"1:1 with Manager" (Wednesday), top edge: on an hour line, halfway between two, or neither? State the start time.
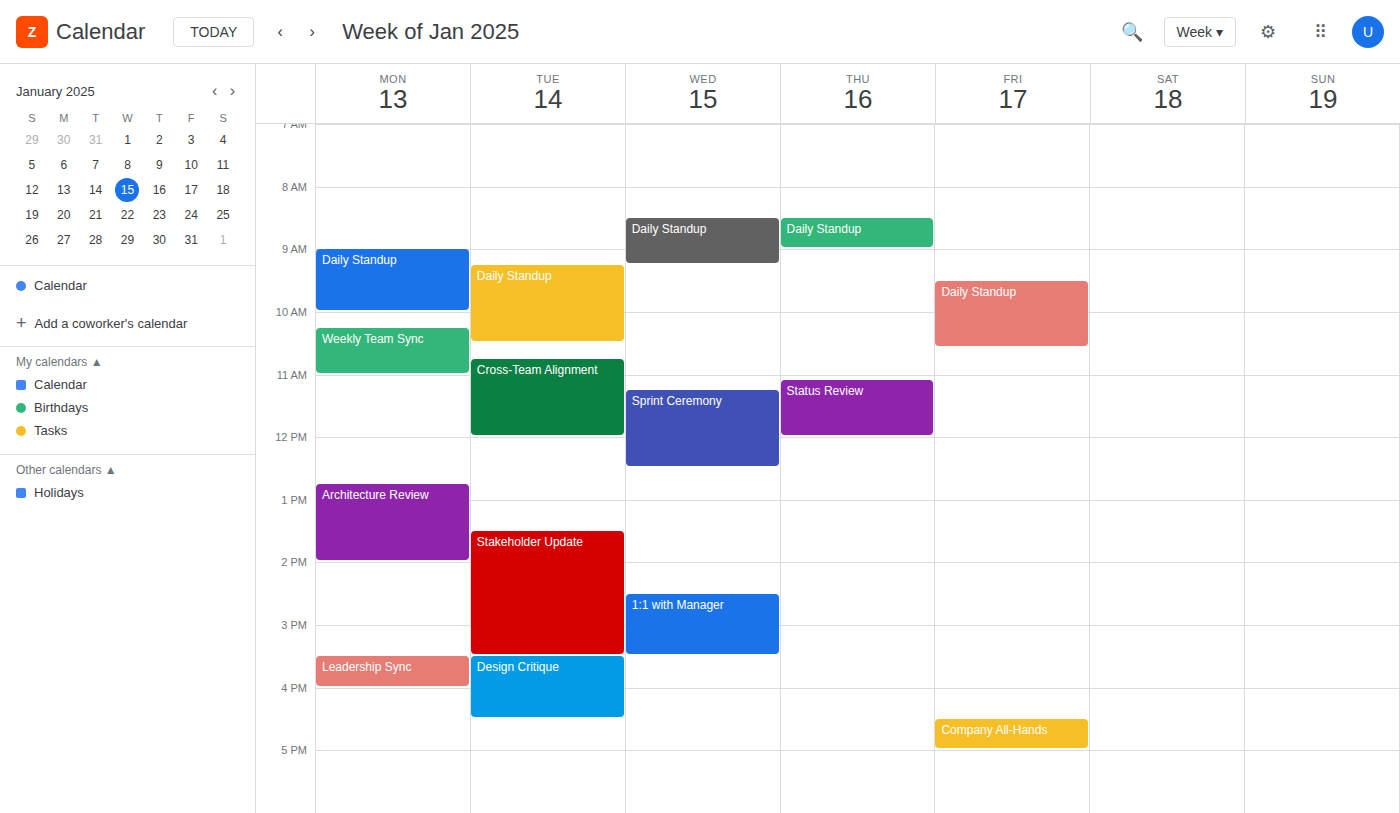
2:30 PM -- halfway between the 2 PM and 3 PM lines.